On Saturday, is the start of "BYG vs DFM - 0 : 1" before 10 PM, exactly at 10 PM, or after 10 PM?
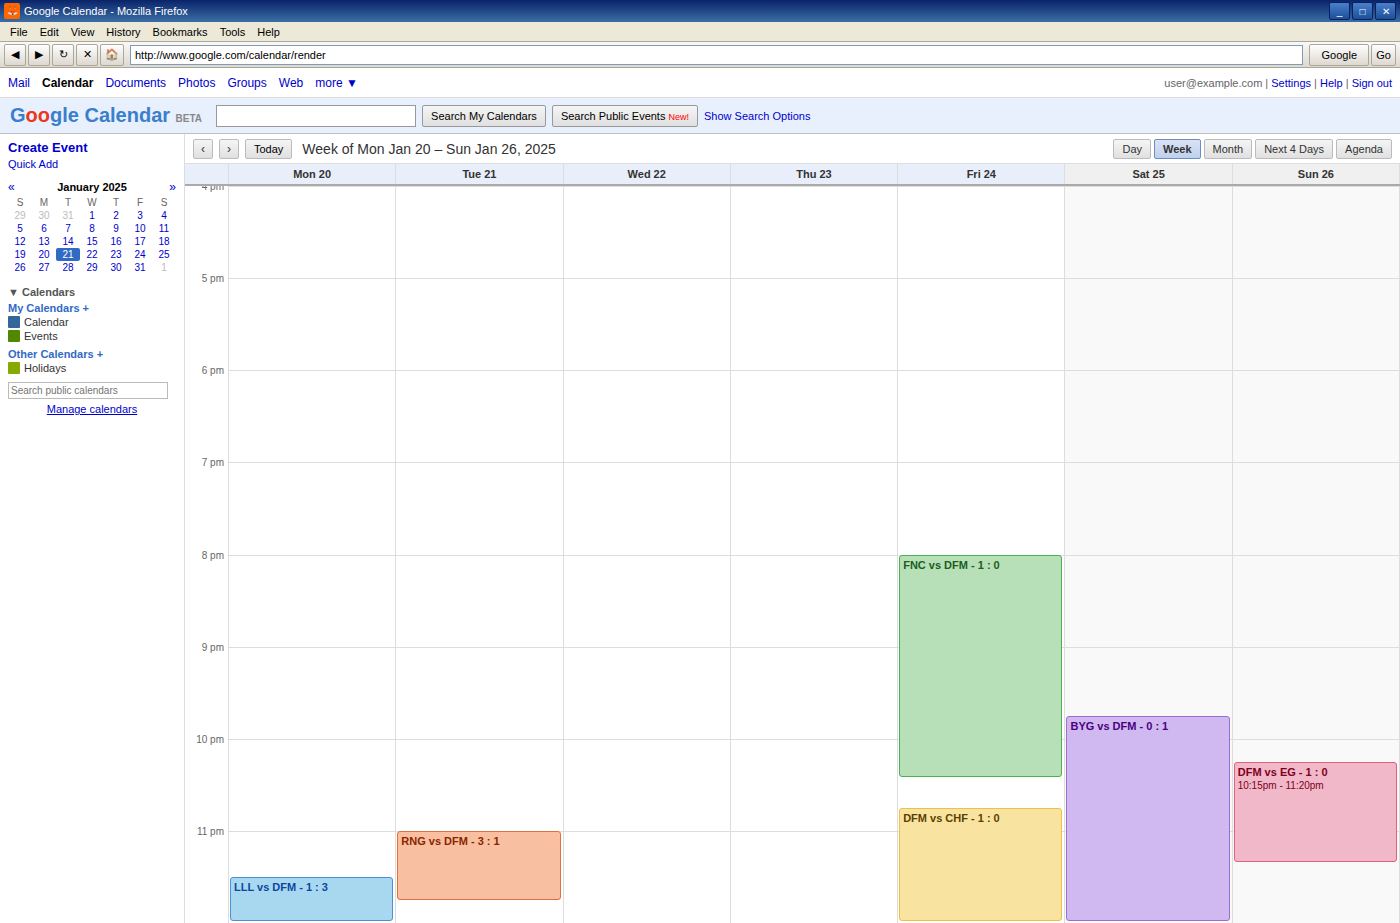
9:45 PM -- before 10 PM, 15 minutes above the 10 PM line.